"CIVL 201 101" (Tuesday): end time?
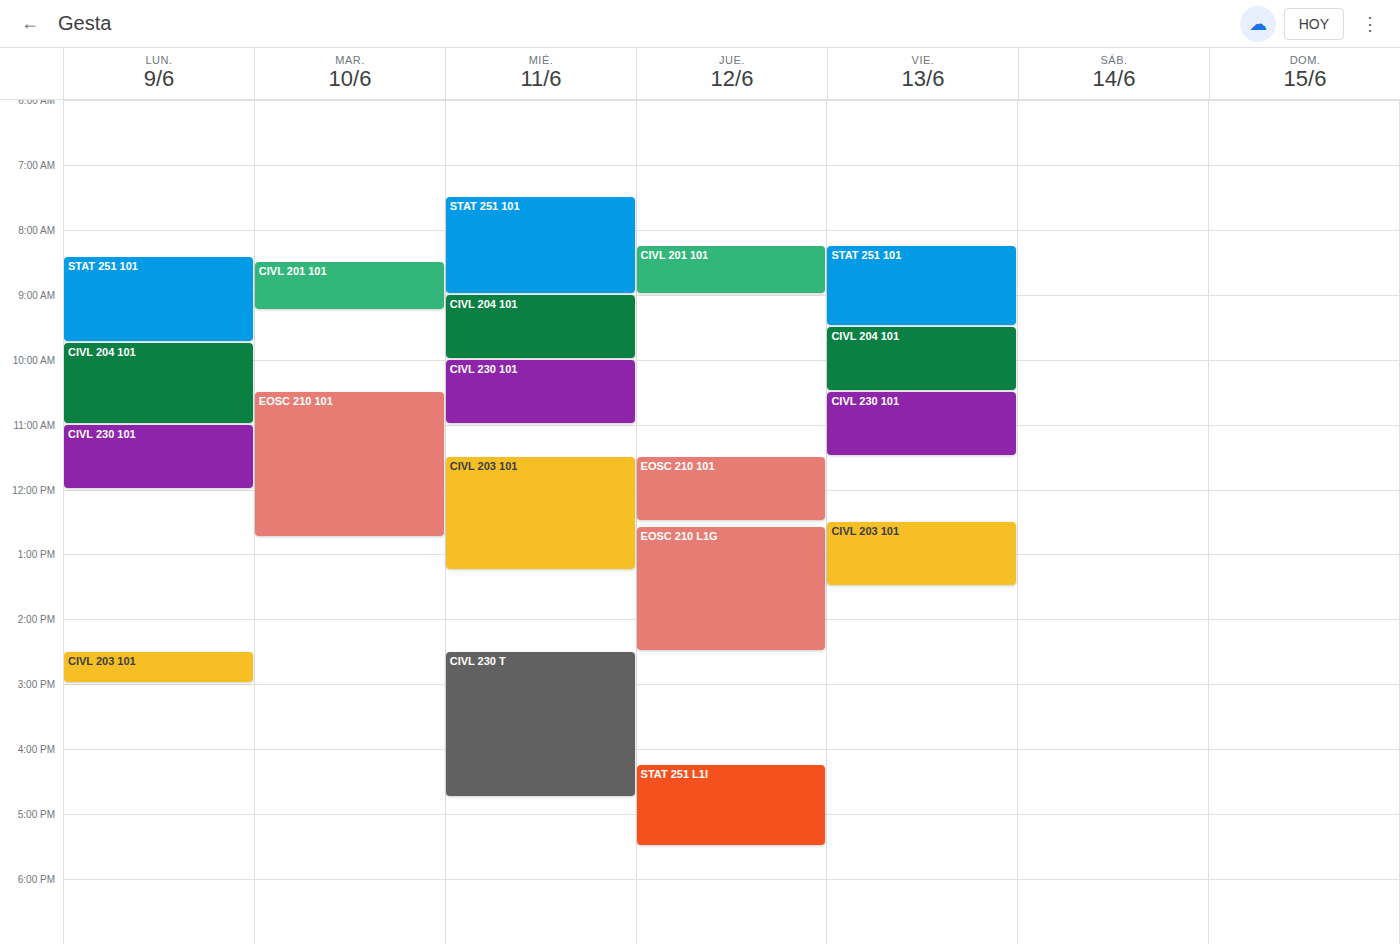
9:15 AM